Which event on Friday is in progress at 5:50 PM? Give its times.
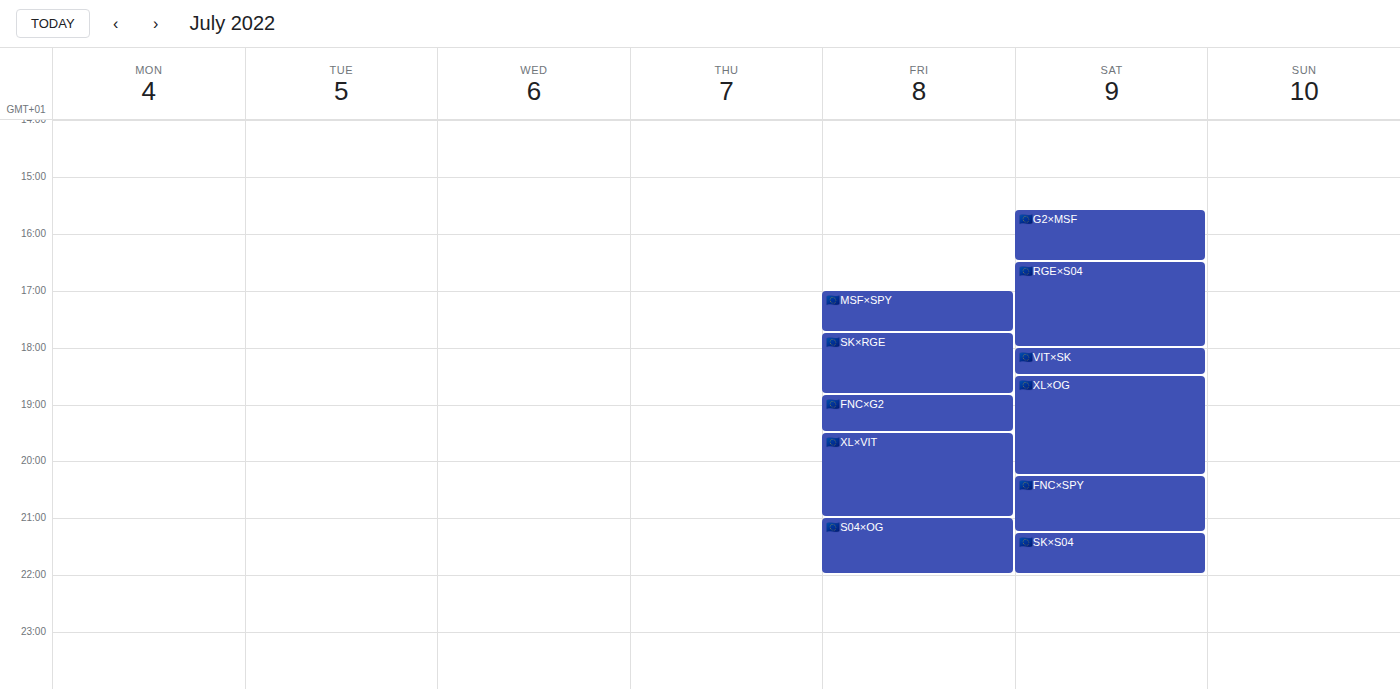
"🇪🇺SK×RGE", 5:45 PM to 6:50 PM